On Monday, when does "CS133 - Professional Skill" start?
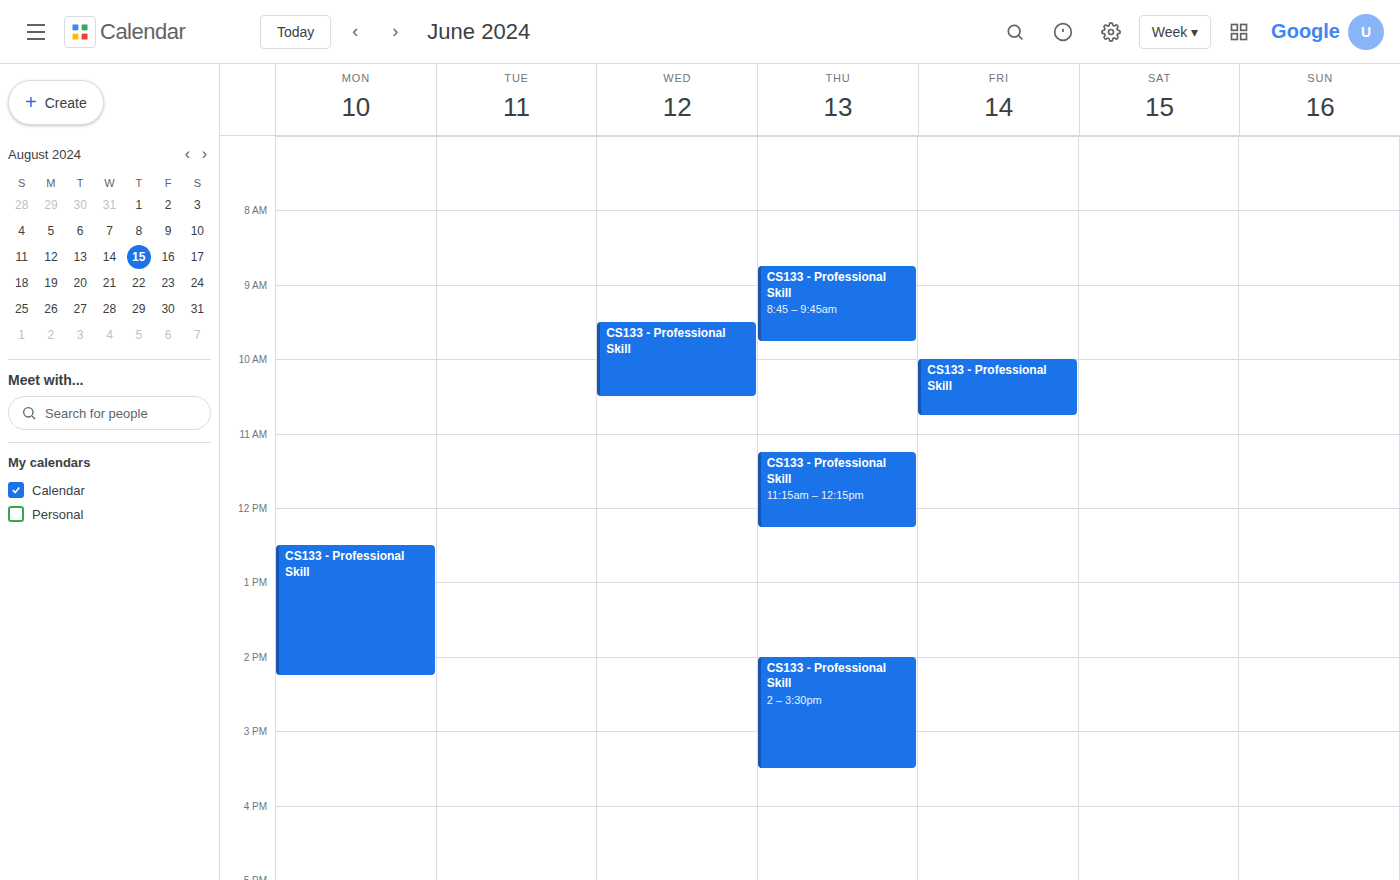
12:30 PM